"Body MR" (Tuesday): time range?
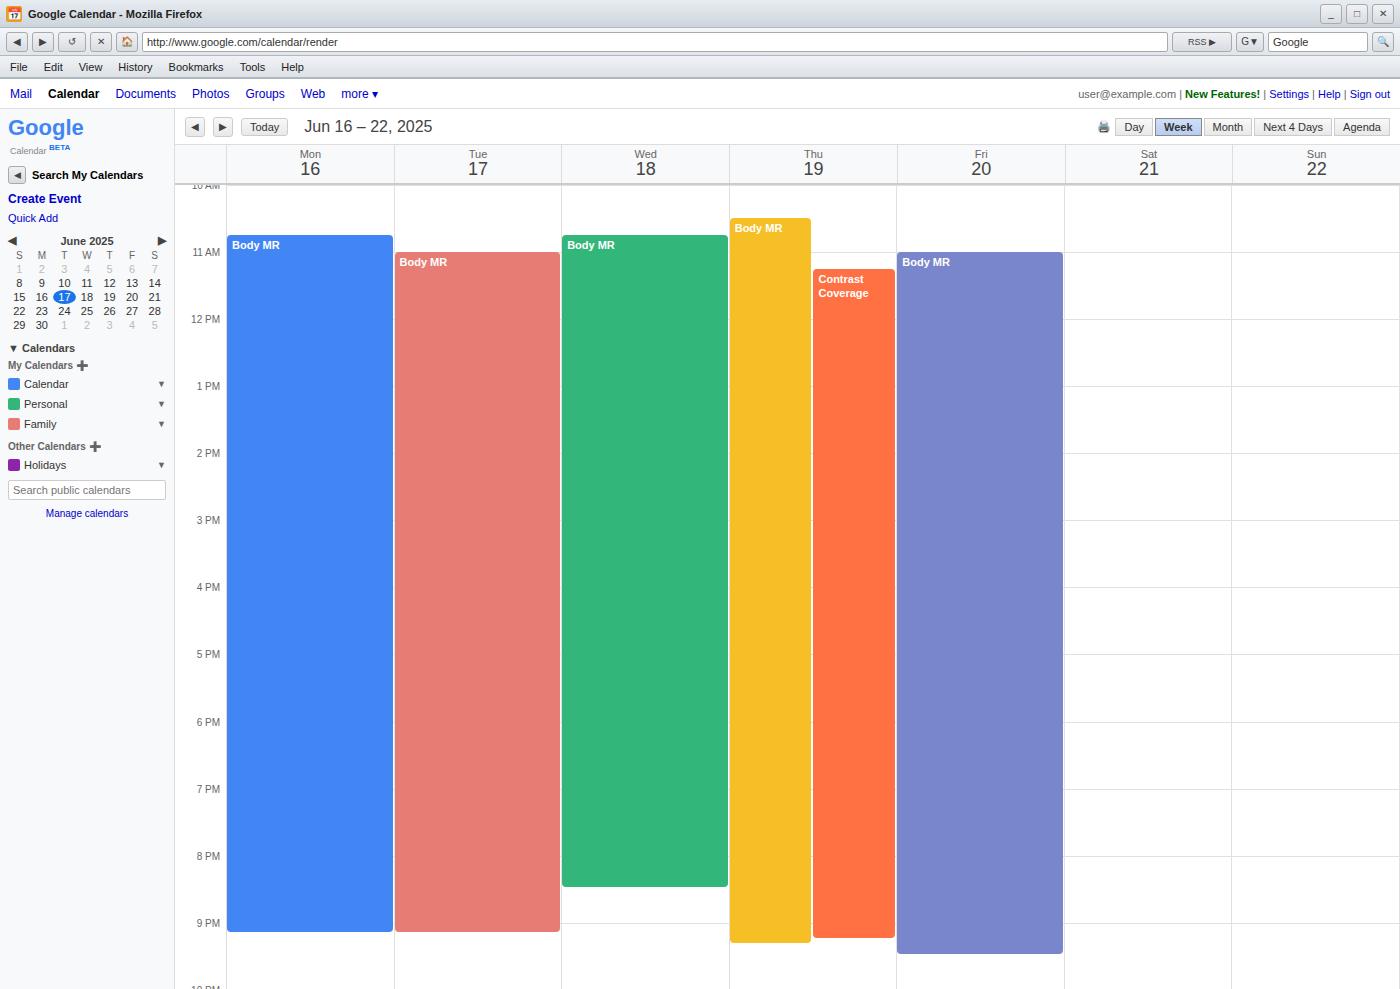
11:00 AM to 9:10 PM